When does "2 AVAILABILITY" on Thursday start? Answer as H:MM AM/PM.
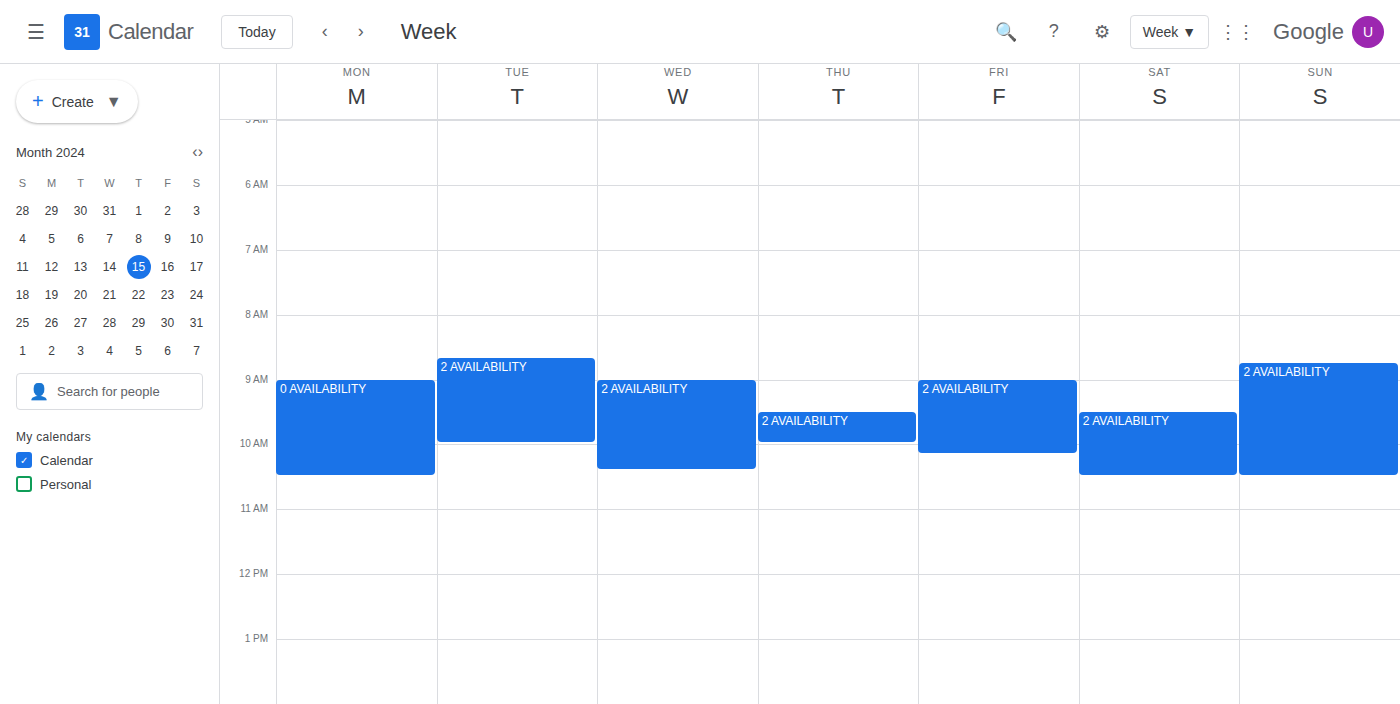
9:30 AM